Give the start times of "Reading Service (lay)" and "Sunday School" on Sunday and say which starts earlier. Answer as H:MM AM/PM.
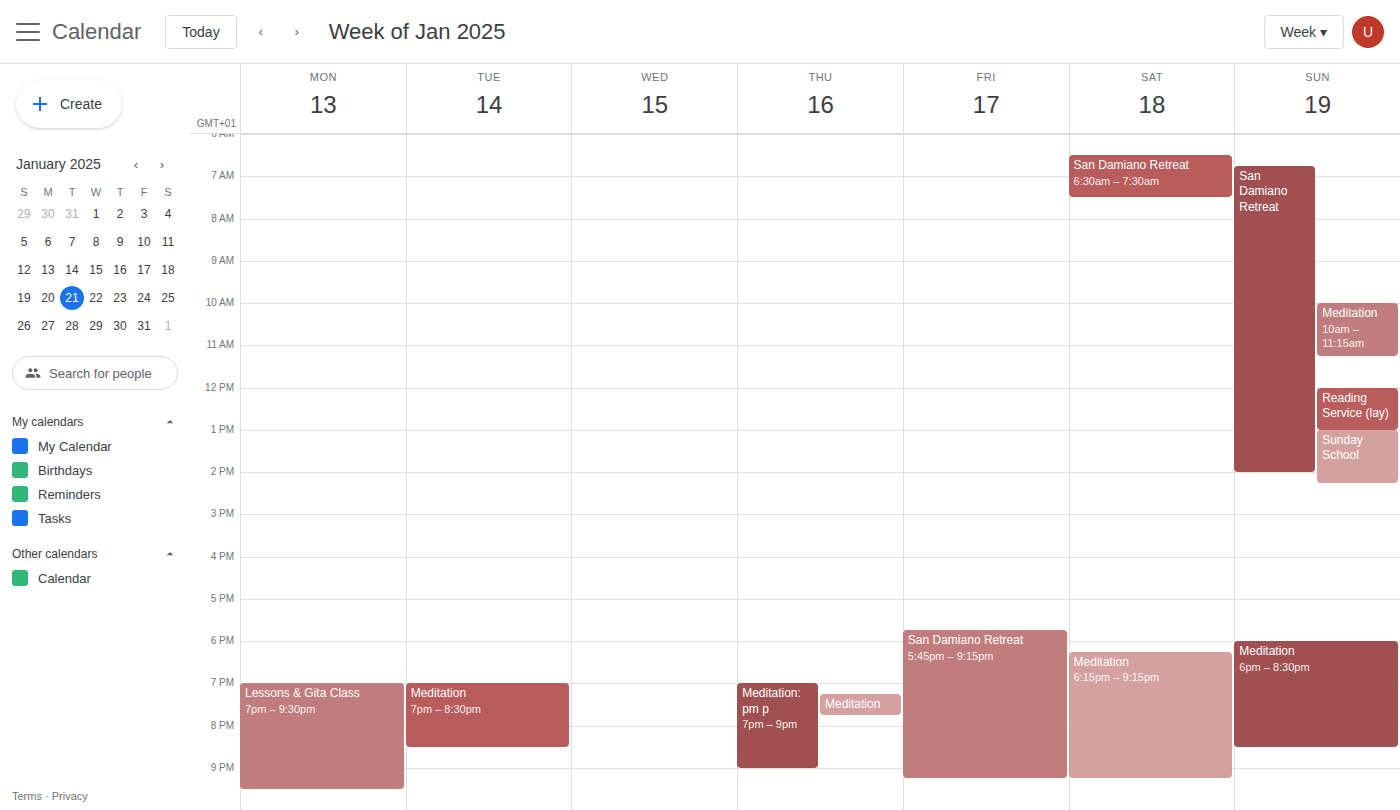
"Reading Service (lay)" 12:00 PM; "Sunday School" 1:00 PM.